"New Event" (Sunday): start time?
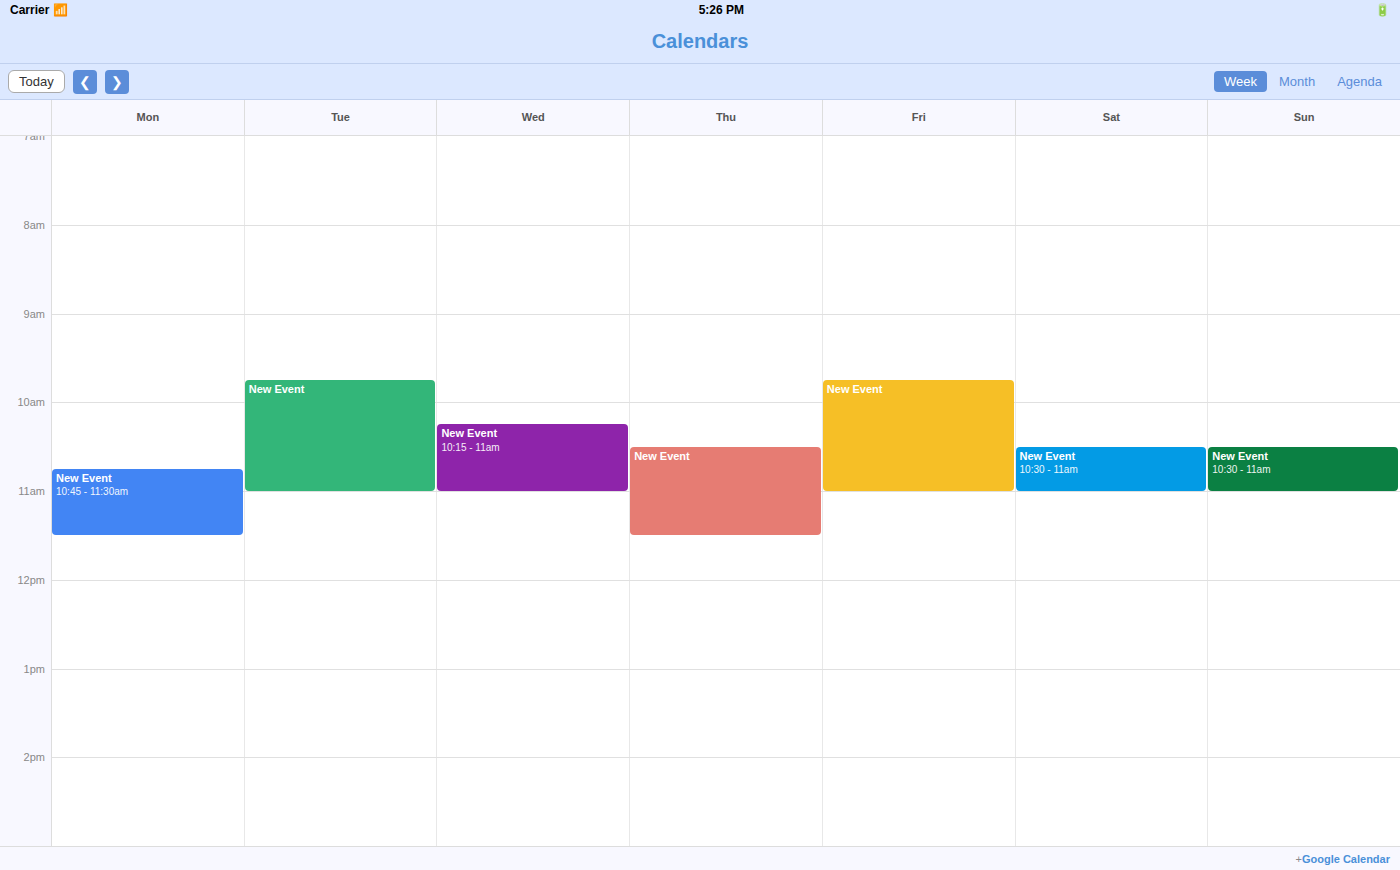
10:30 AM